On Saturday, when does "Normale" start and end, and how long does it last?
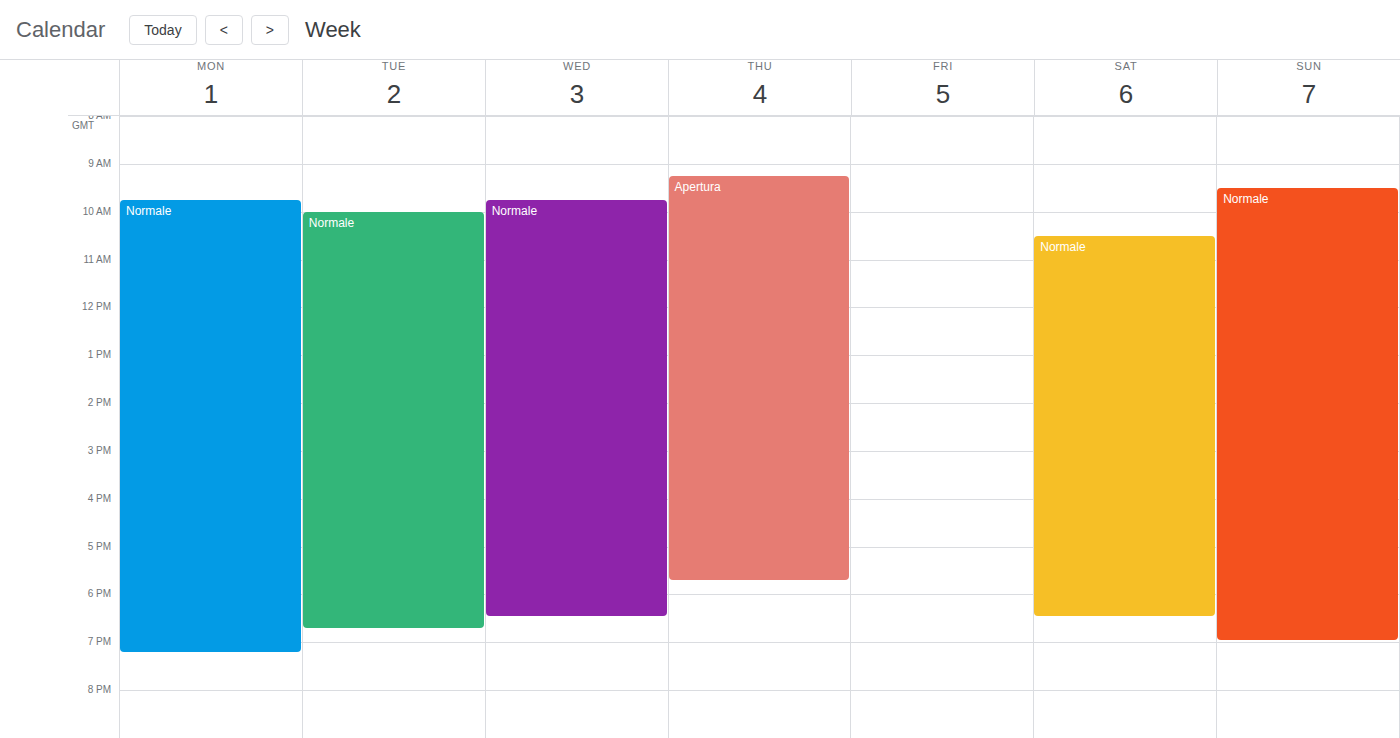
10:30 AM to 6:30 PM, 8 hours